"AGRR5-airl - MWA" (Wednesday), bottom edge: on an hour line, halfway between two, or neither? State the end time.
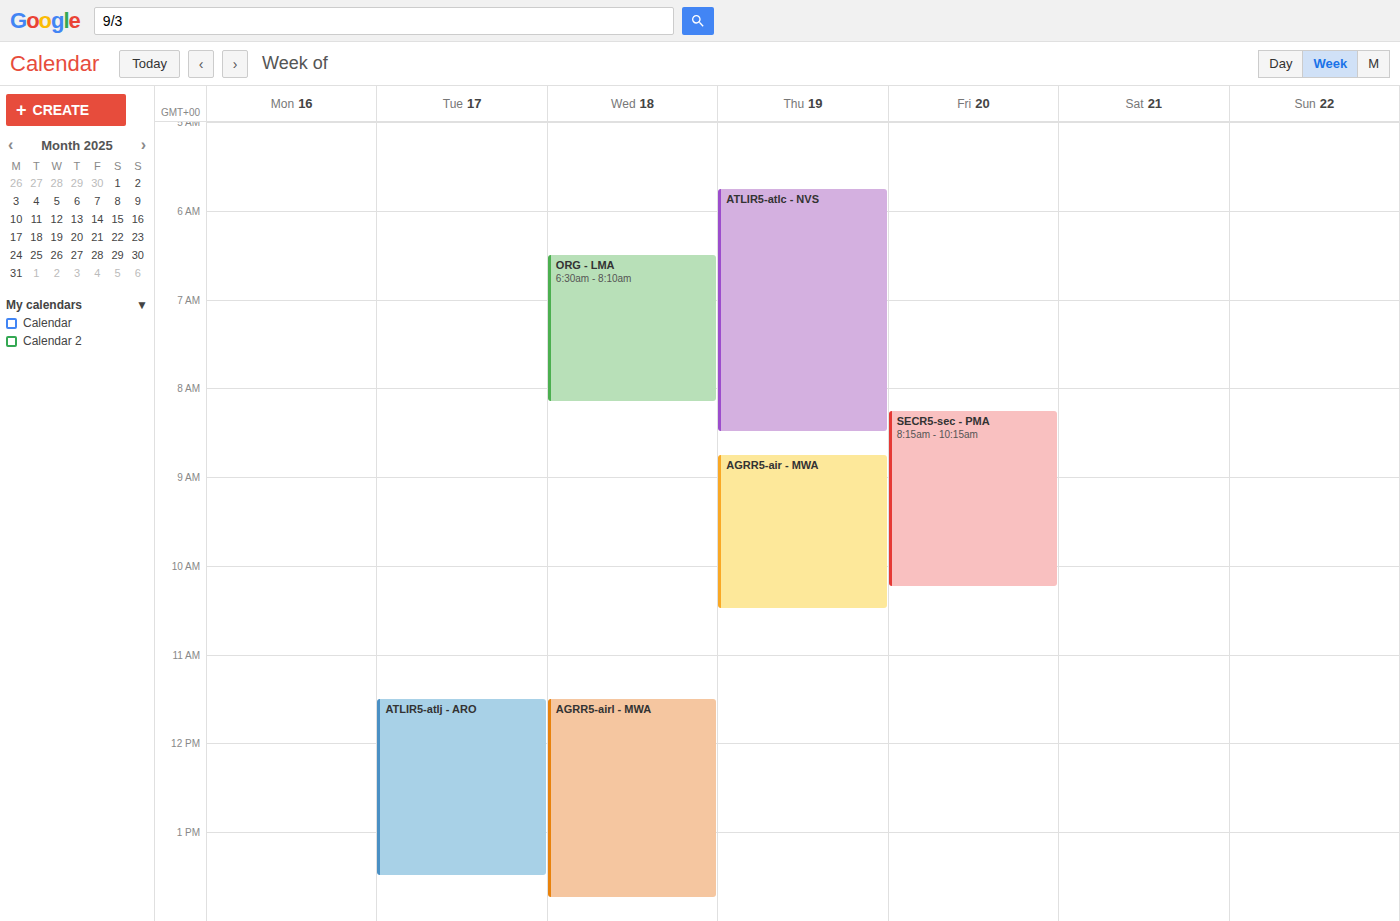
1:45 PM -- neither: three quarters of the way from the 1 PM line to the 2 PM line.